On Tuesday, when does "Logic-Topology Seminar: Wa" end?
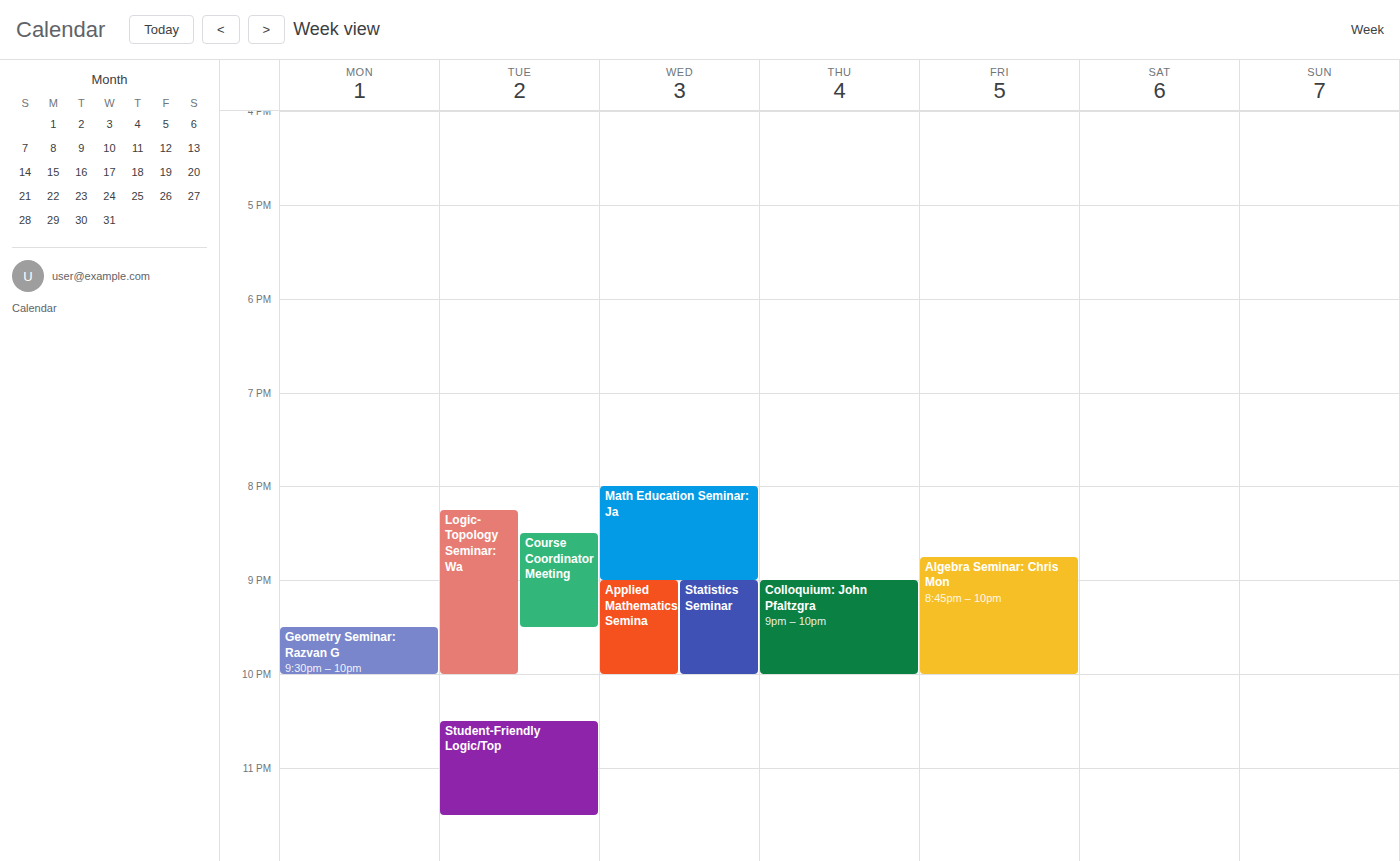
10:00 PM